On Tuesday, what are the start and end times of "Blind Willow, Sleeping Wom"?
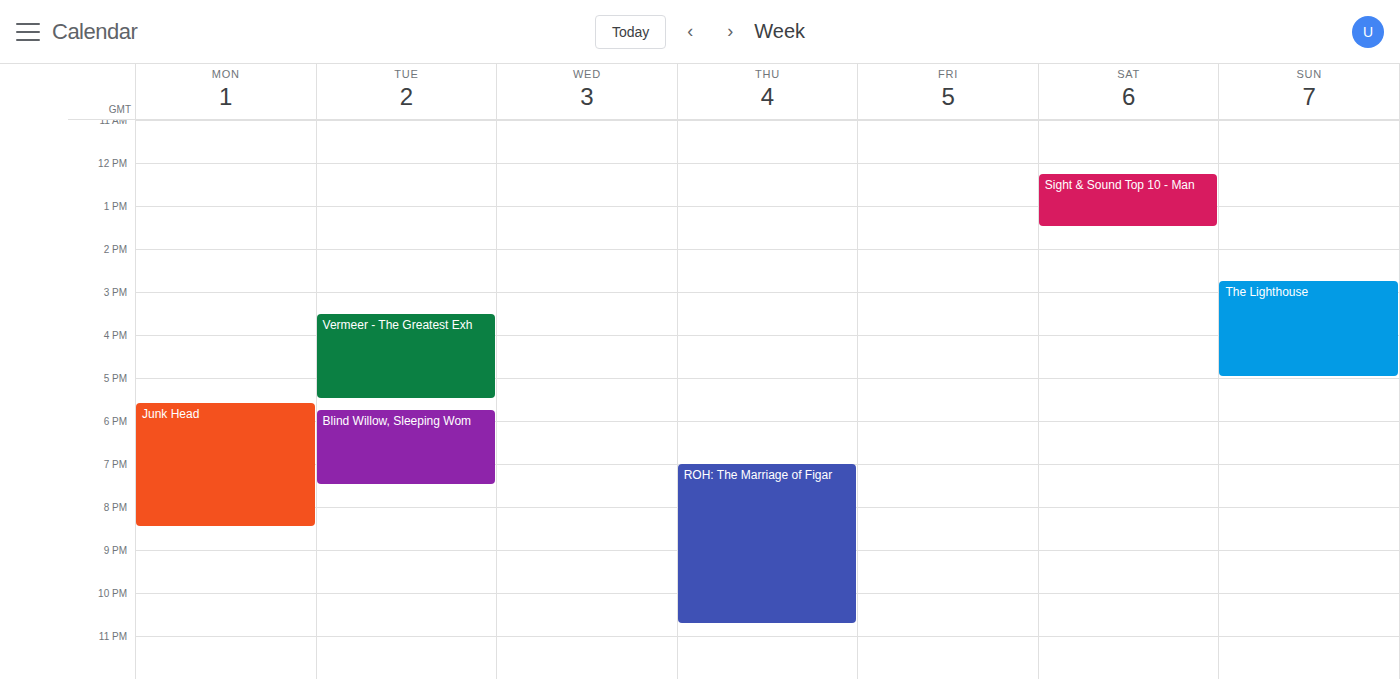
5:45 PM to 7:30 PM